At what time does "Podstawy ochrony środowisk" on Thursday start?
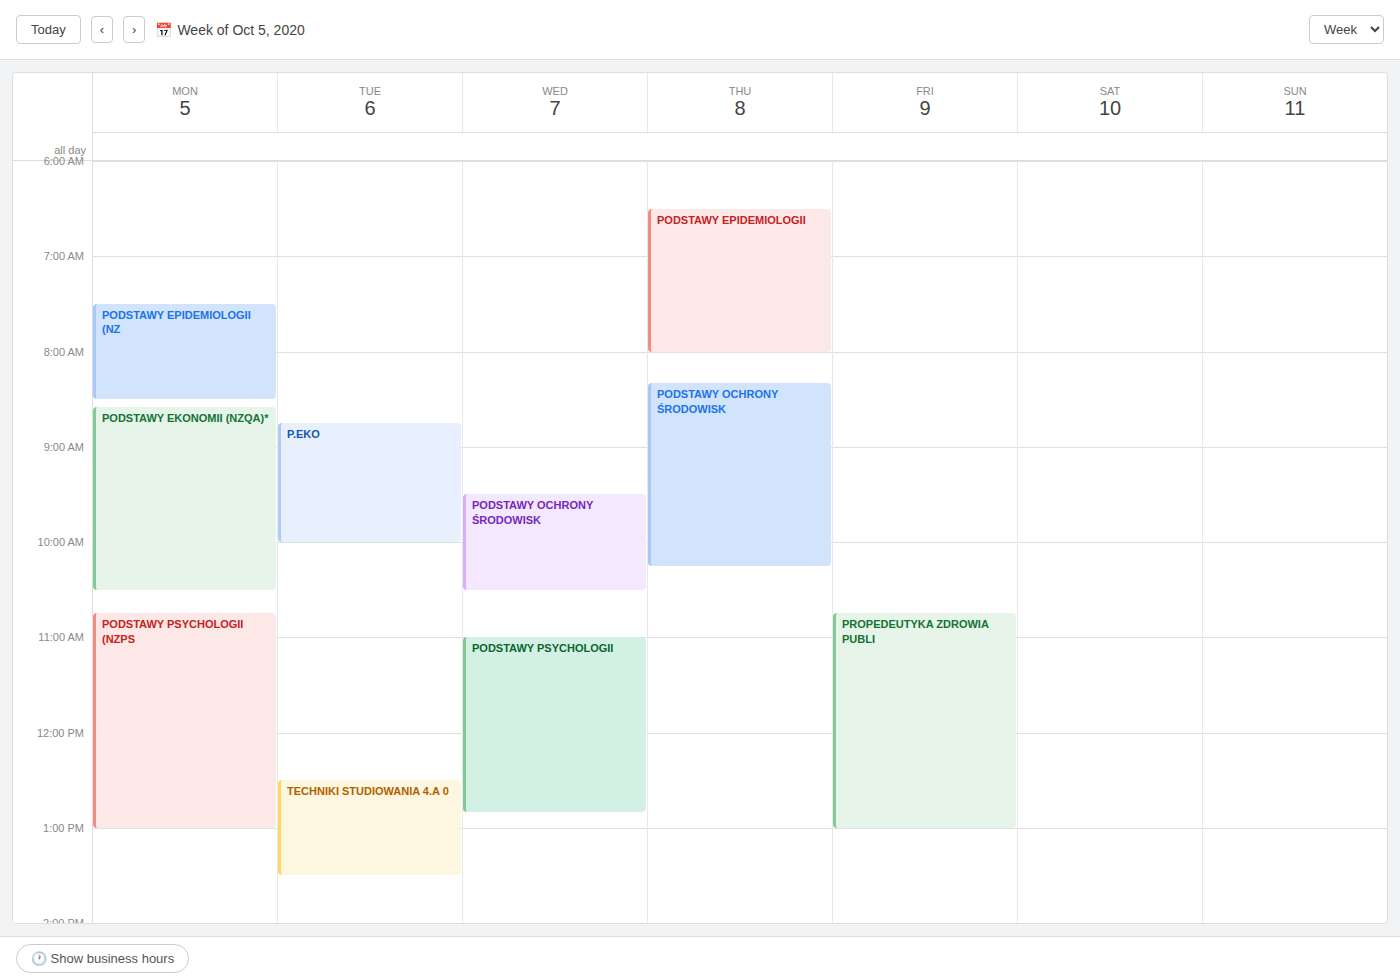
08:20